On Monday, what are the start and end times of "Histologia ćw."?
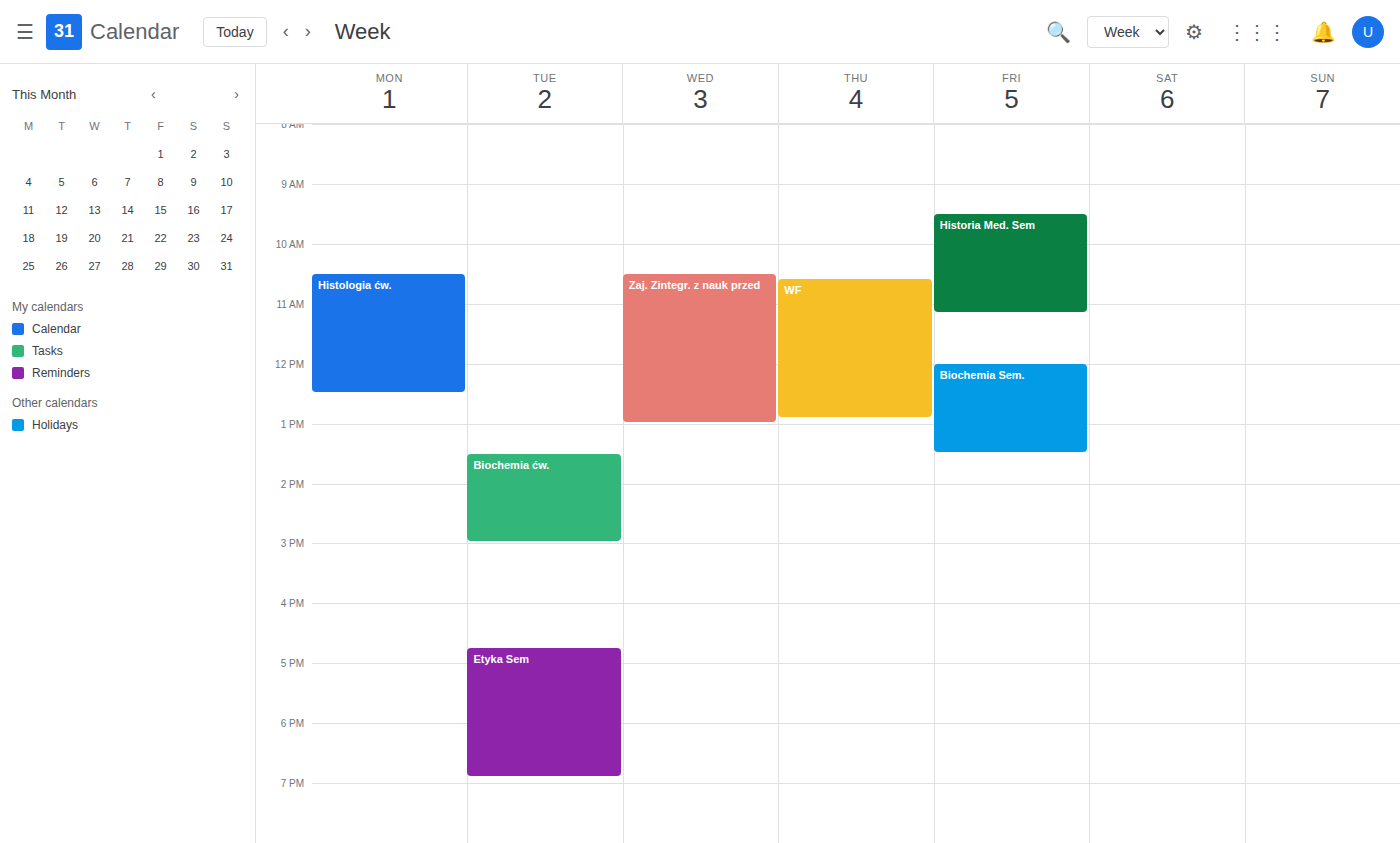
10:30 AM to 12:30 PM